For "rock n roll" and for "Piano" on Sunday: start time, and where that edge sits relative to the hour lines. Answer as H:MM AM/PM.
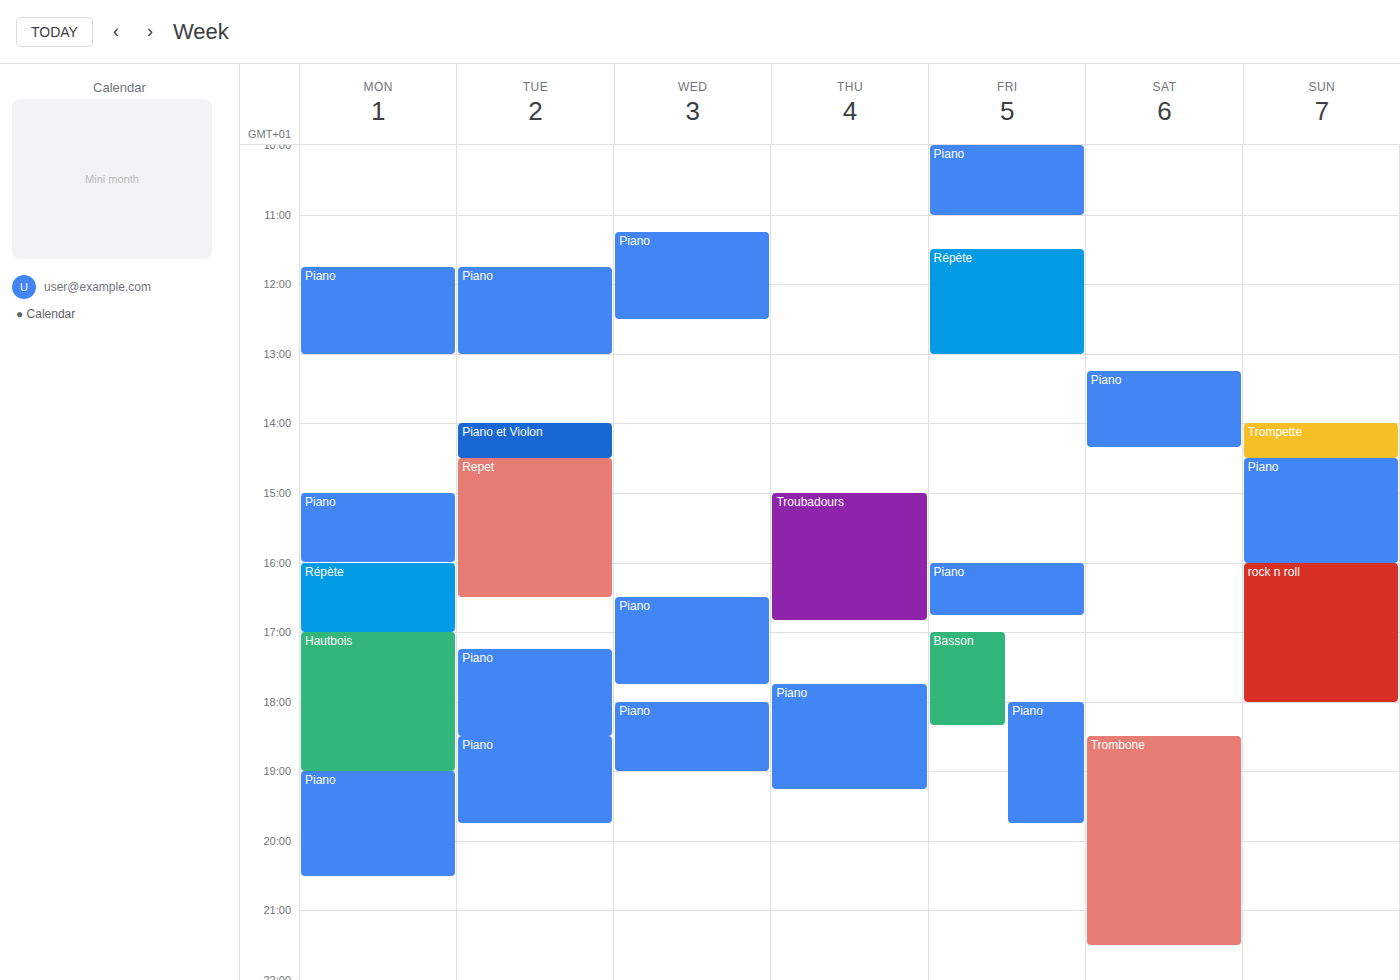
"rock n roll": 4:00 PM, exactly on the 4 PM line. "Piano": 2:30 PM, halfway between the 2 PM and 3 PM lines.